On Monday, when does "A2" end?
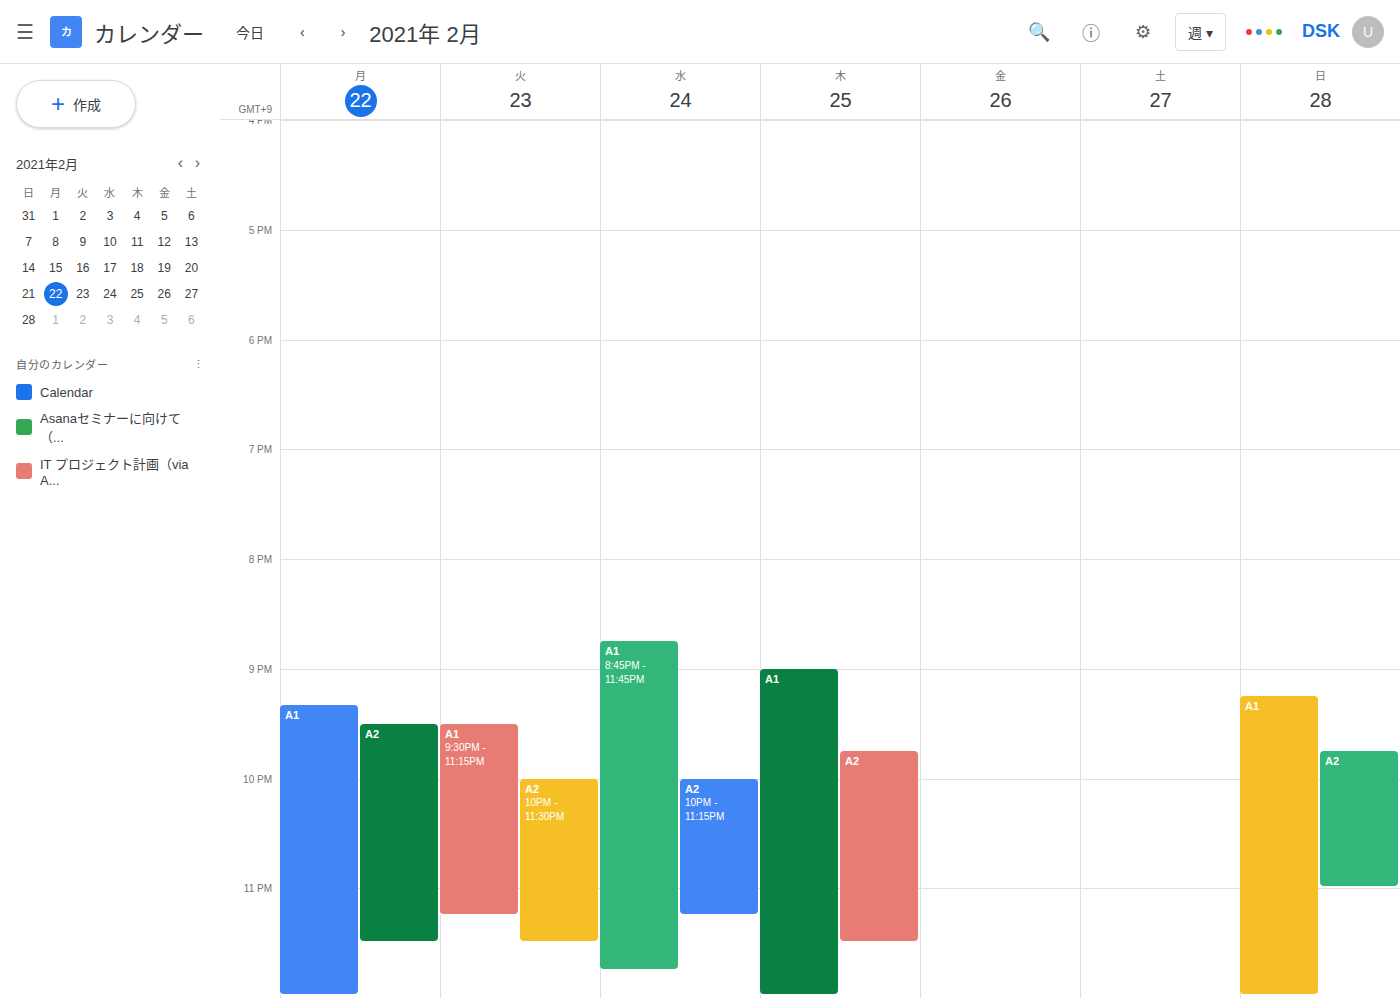
11:30 PM